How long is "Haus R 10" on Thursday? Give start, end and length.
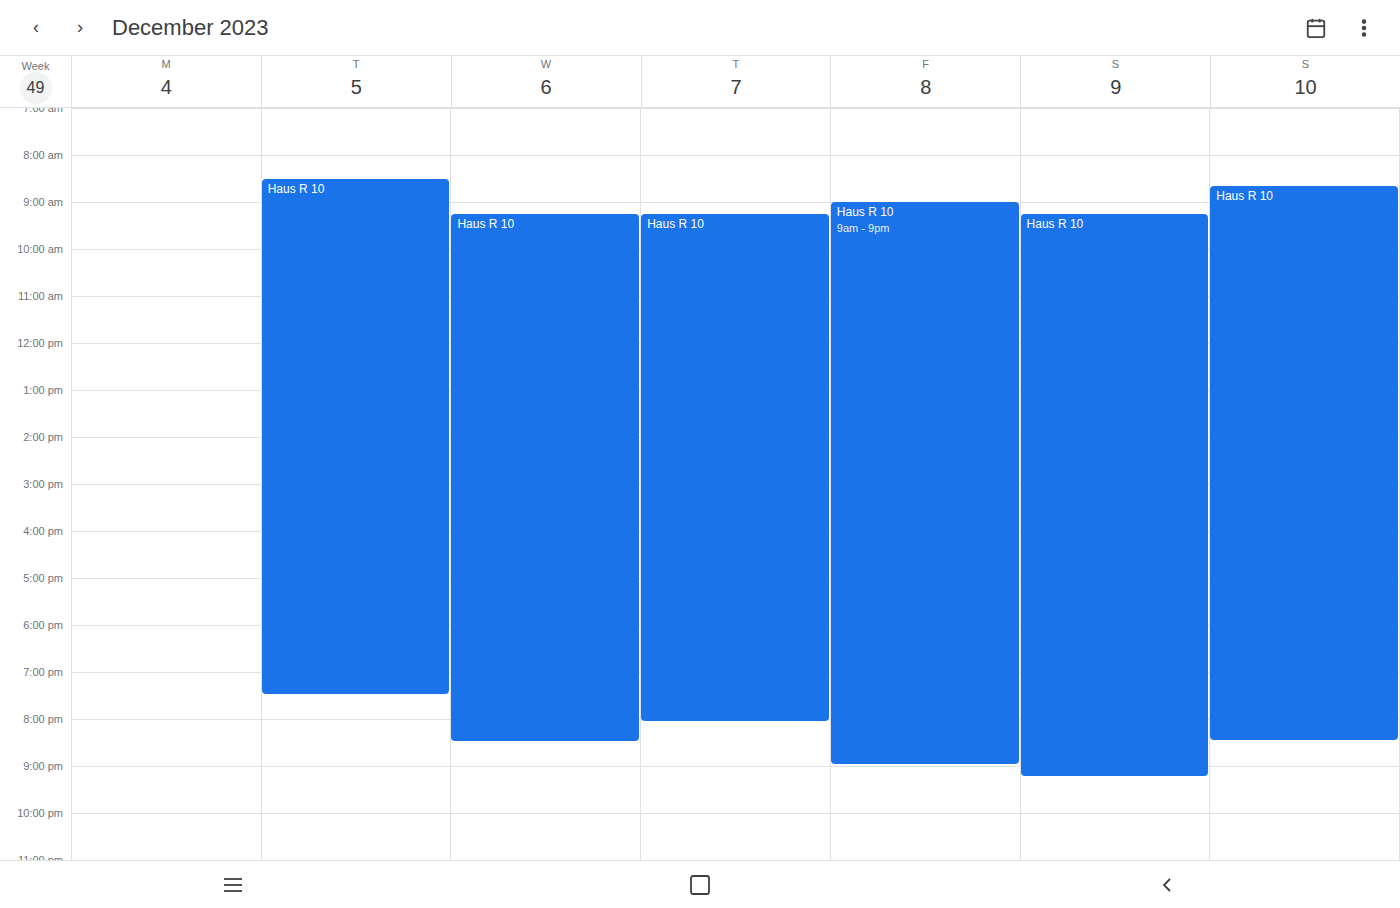
9:15 AM to 8:05 PM, 10 hours 50 minutes